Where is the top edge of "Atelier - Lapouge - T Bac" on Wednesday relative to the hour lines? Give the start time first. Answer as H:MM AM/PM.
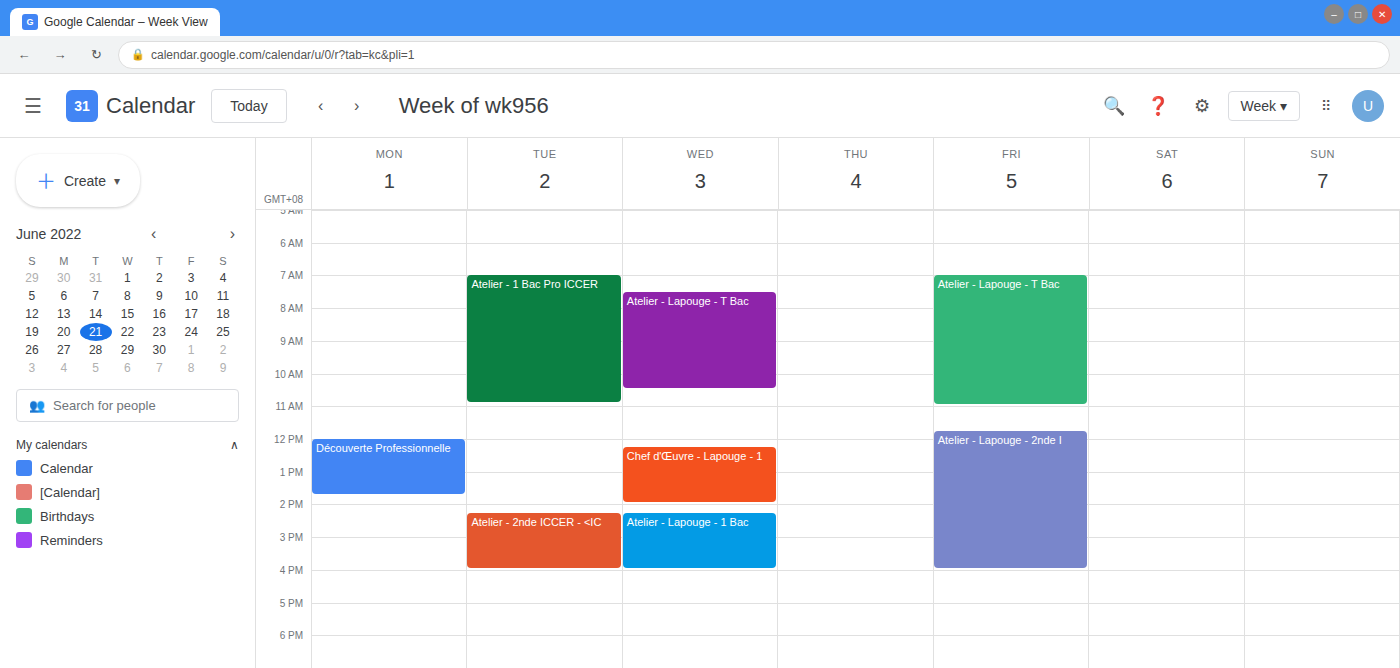
7:30 AM -- halfway between the 7 AM and 8 AM lines.